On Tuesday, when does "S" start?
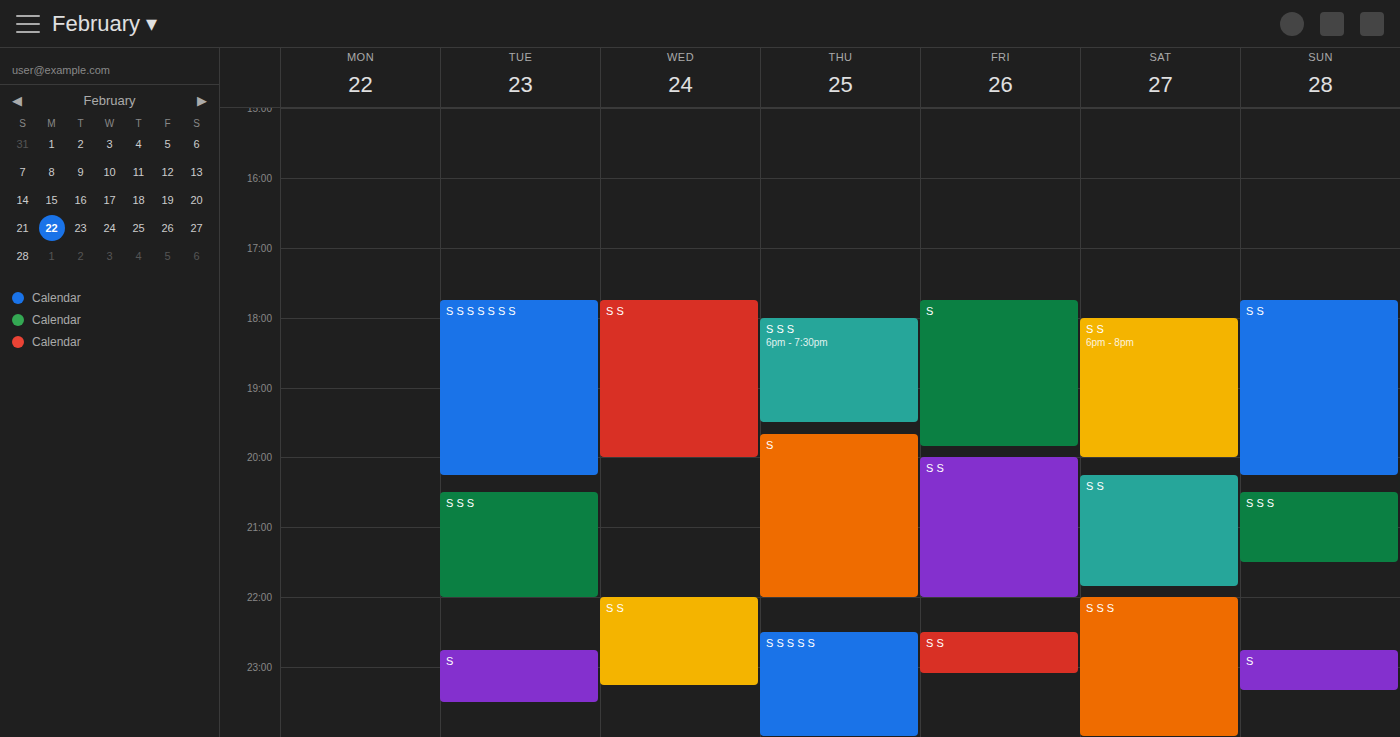
10:45 PM